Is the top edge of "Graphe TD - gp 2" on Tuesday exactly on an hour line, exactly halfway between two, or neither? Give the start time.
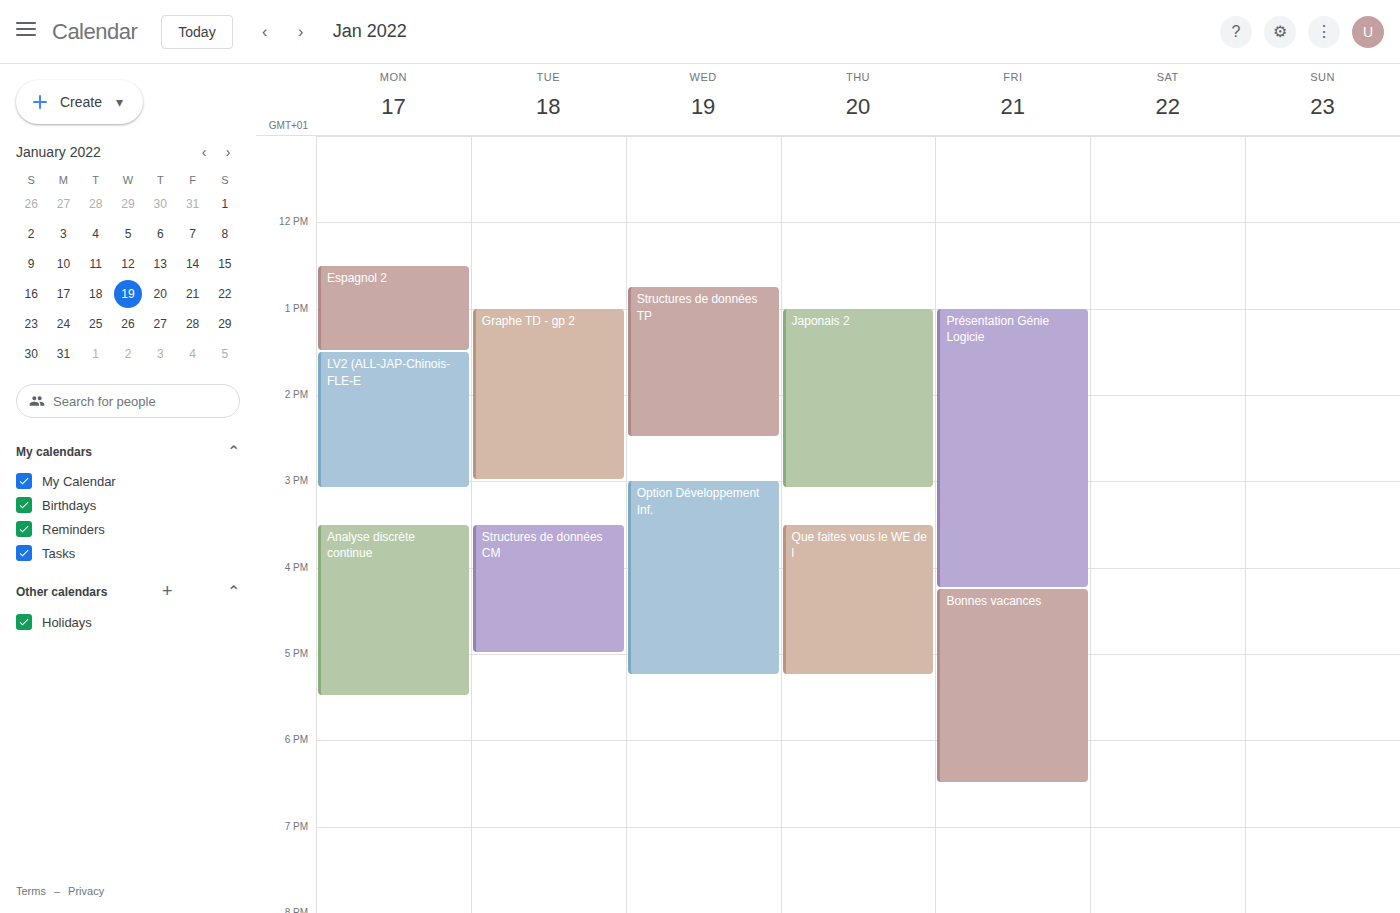
1:00 PM -- exactly on the 1 PM line.